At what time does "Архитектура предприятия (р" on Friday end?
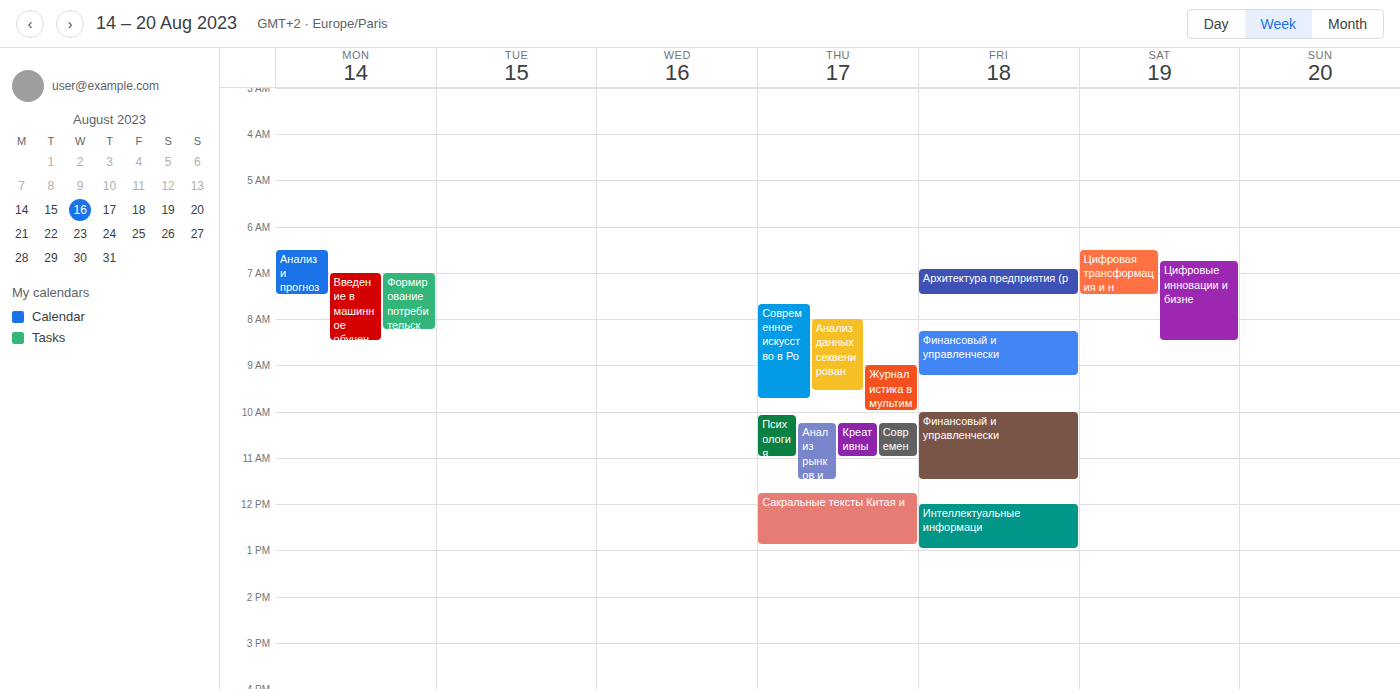
7:30 AM